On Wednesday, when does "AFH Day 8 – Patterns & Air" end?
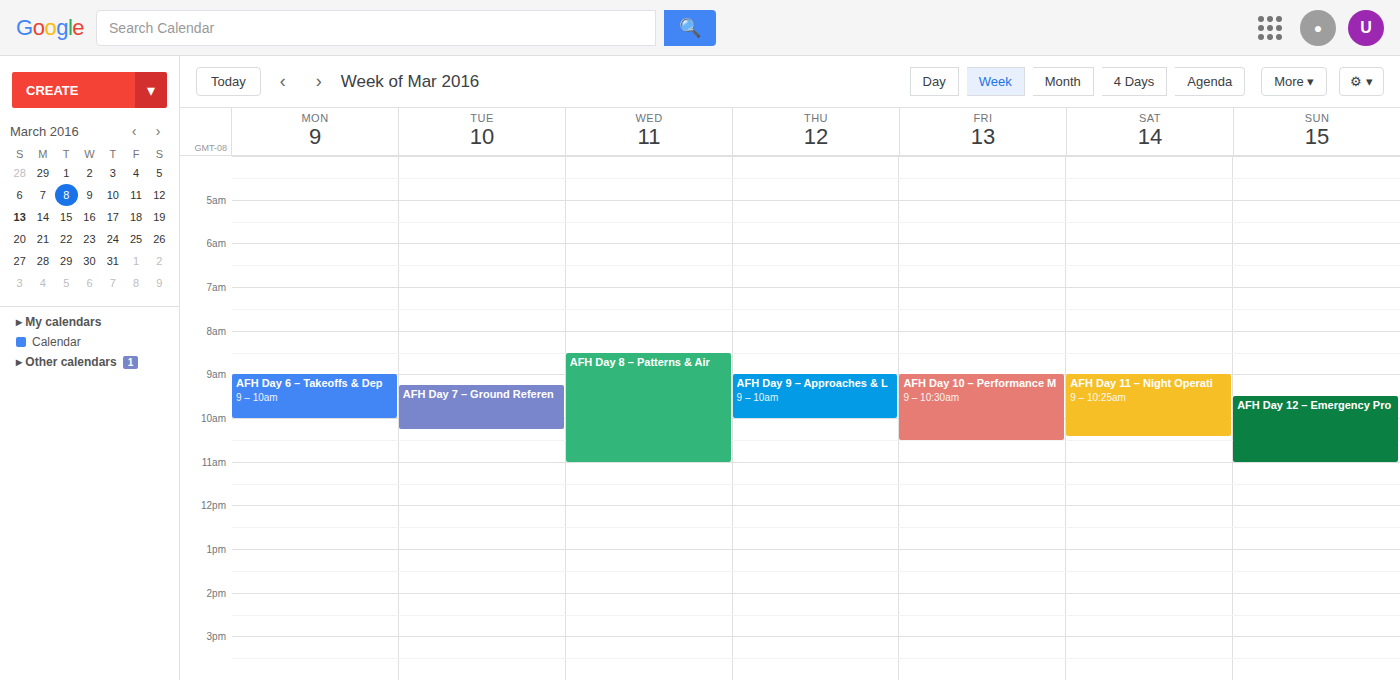
11:00 AM